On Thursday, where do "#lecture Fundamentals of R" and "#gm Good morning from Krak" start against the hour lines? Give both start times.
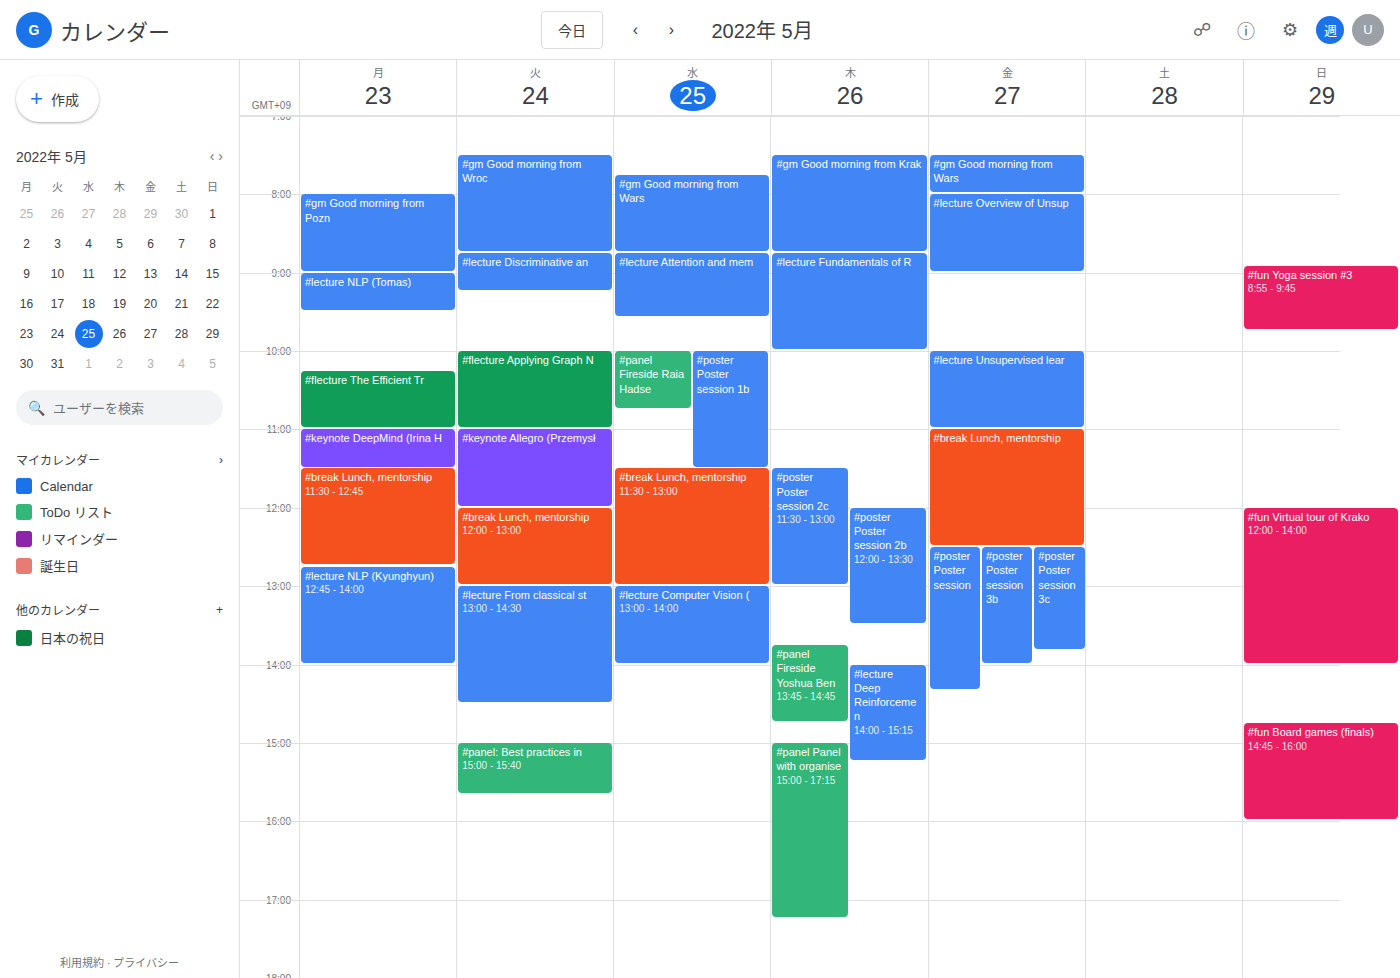
"#lecture Fundamentals of R": 8:45 AM, neither: three quarters of the way from the 8 AM line to the 9 AM line. "#gm Good morning from Krak": 7:30 AM, halfway between the 7 AM and 8 AM lines.